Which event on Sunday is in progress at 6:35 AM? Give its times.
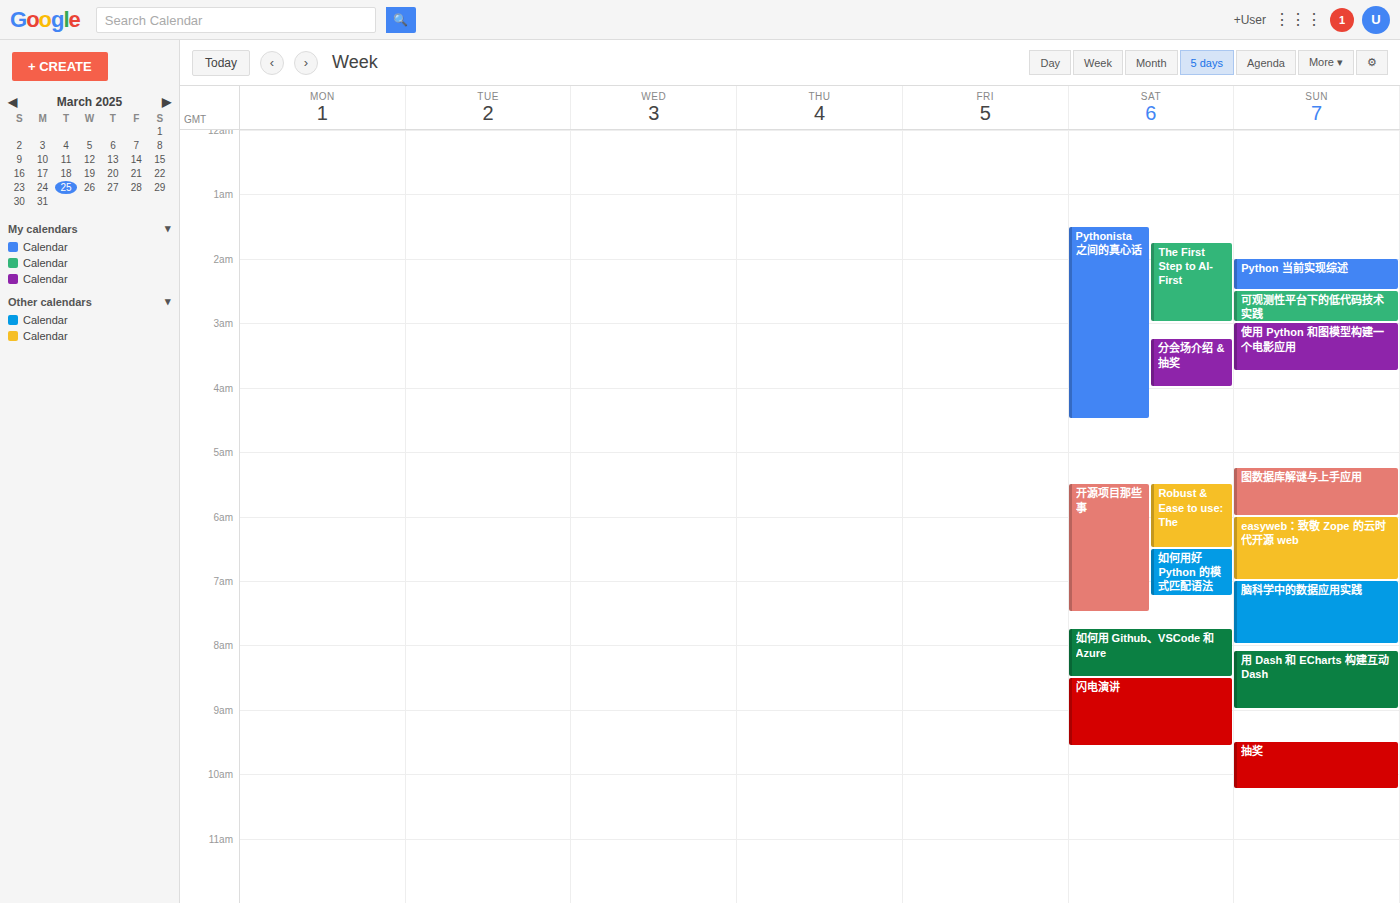
"easyweb：致敬 Zope 的云时代开源 web", 6:00 AM to 7:00 AM